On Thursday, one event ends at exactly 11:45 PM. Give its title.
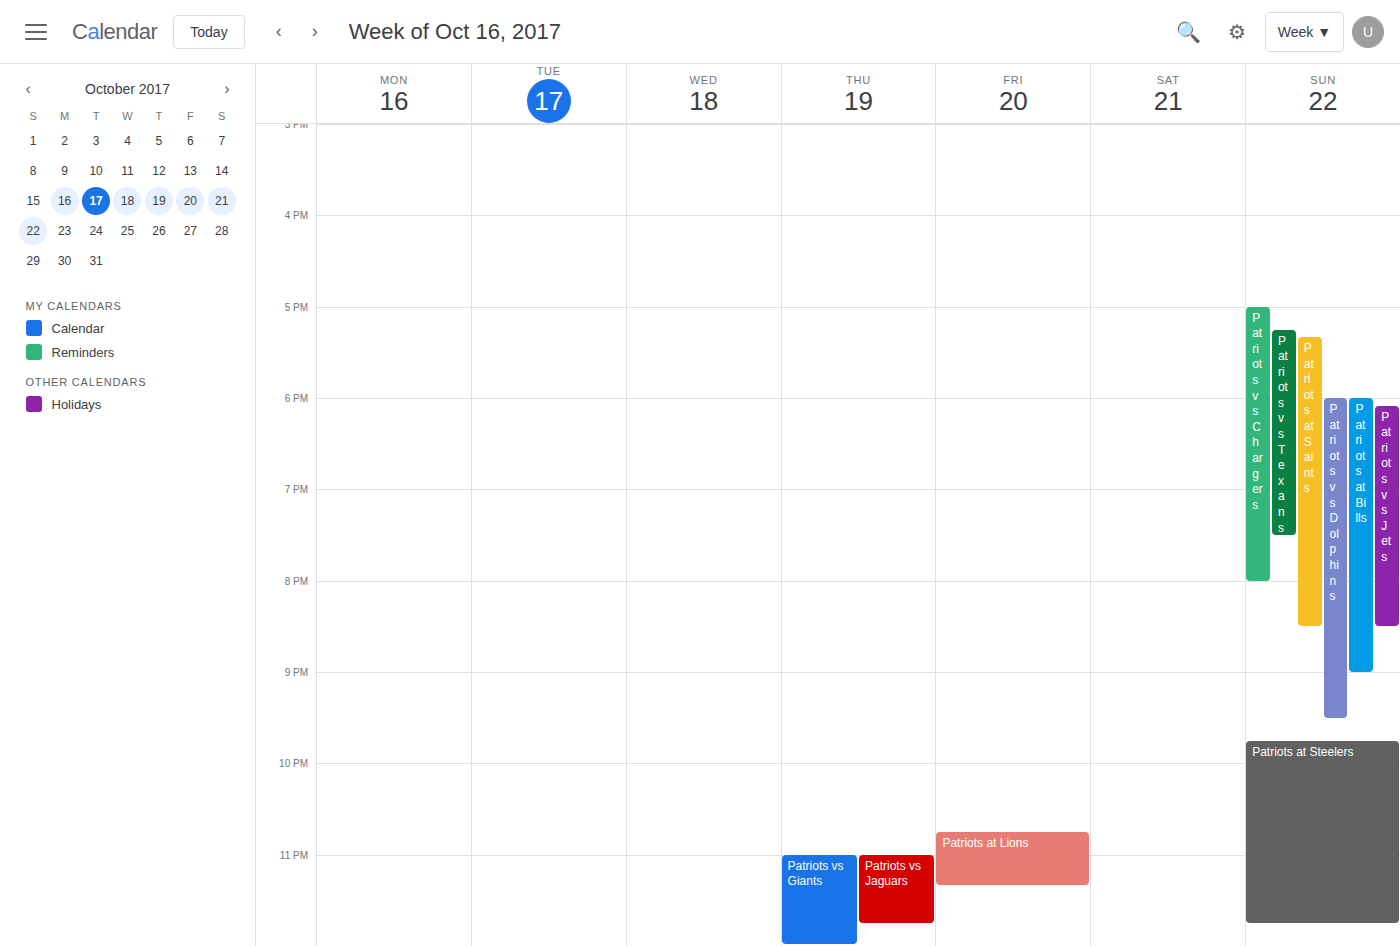
"Patriots vs Jaguars"